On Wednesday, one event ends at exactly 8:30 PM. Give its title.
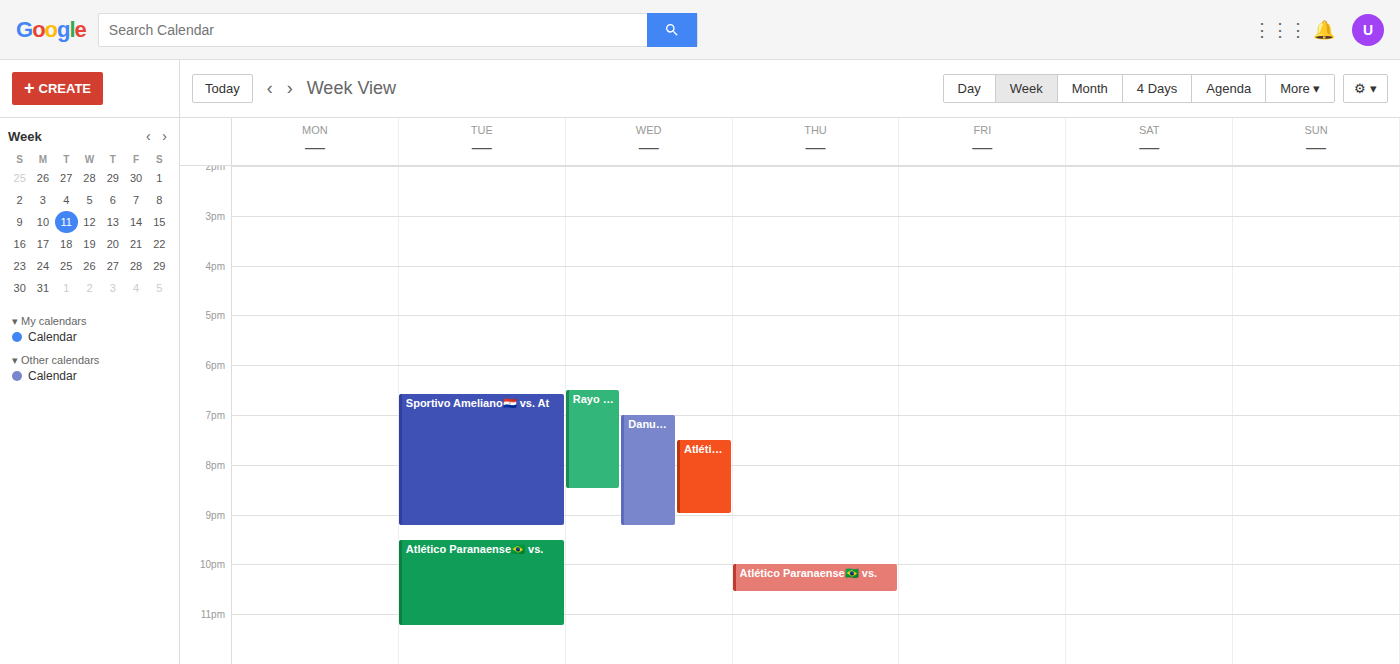
"Rayo Zuliano🇻🇪 vs. Atlétic"